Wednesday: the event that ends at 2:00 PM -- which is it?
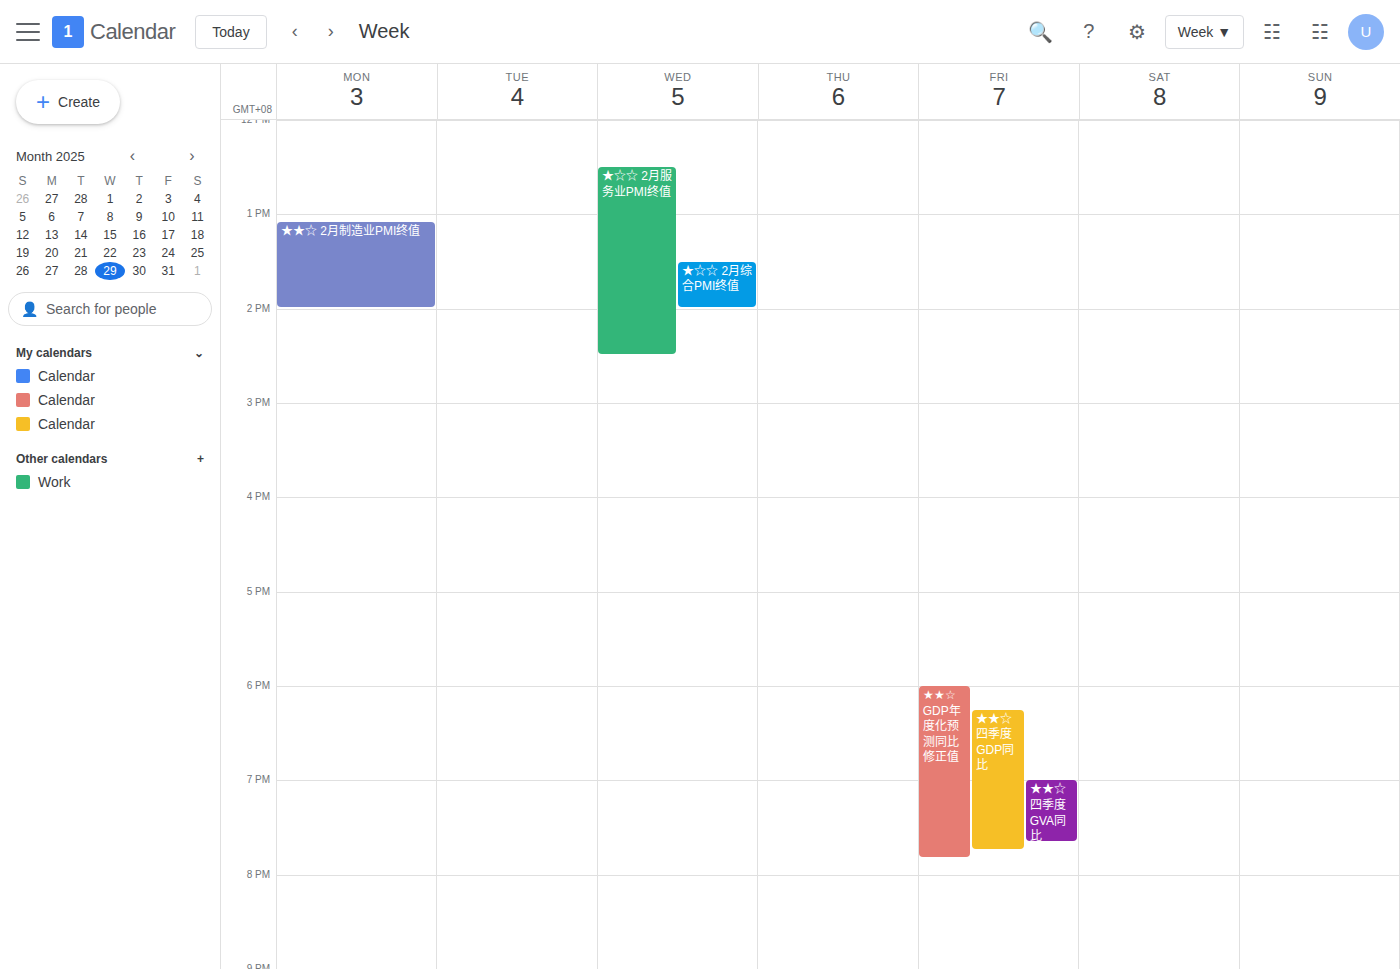
"★☆☆ 2月综合PMI终值"